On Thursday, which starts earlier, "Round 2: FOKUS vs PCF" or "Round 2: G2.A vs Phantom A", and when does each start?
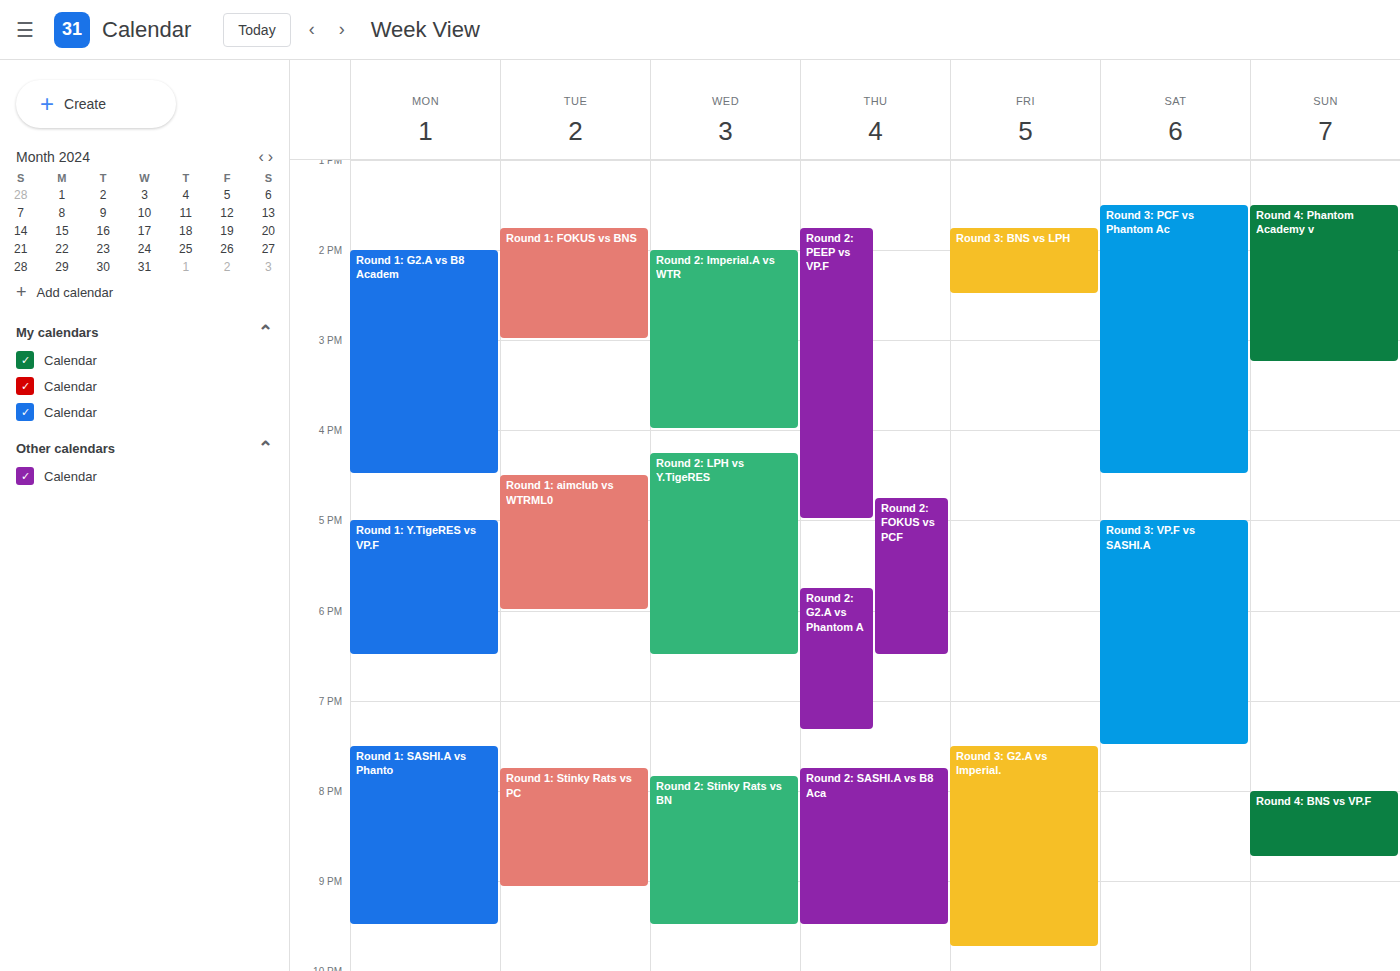
"Round 2: FOKUS vs PCF" 4:45 PM; "Round 2: G2.A vs Phantom A" 5:45 PM.